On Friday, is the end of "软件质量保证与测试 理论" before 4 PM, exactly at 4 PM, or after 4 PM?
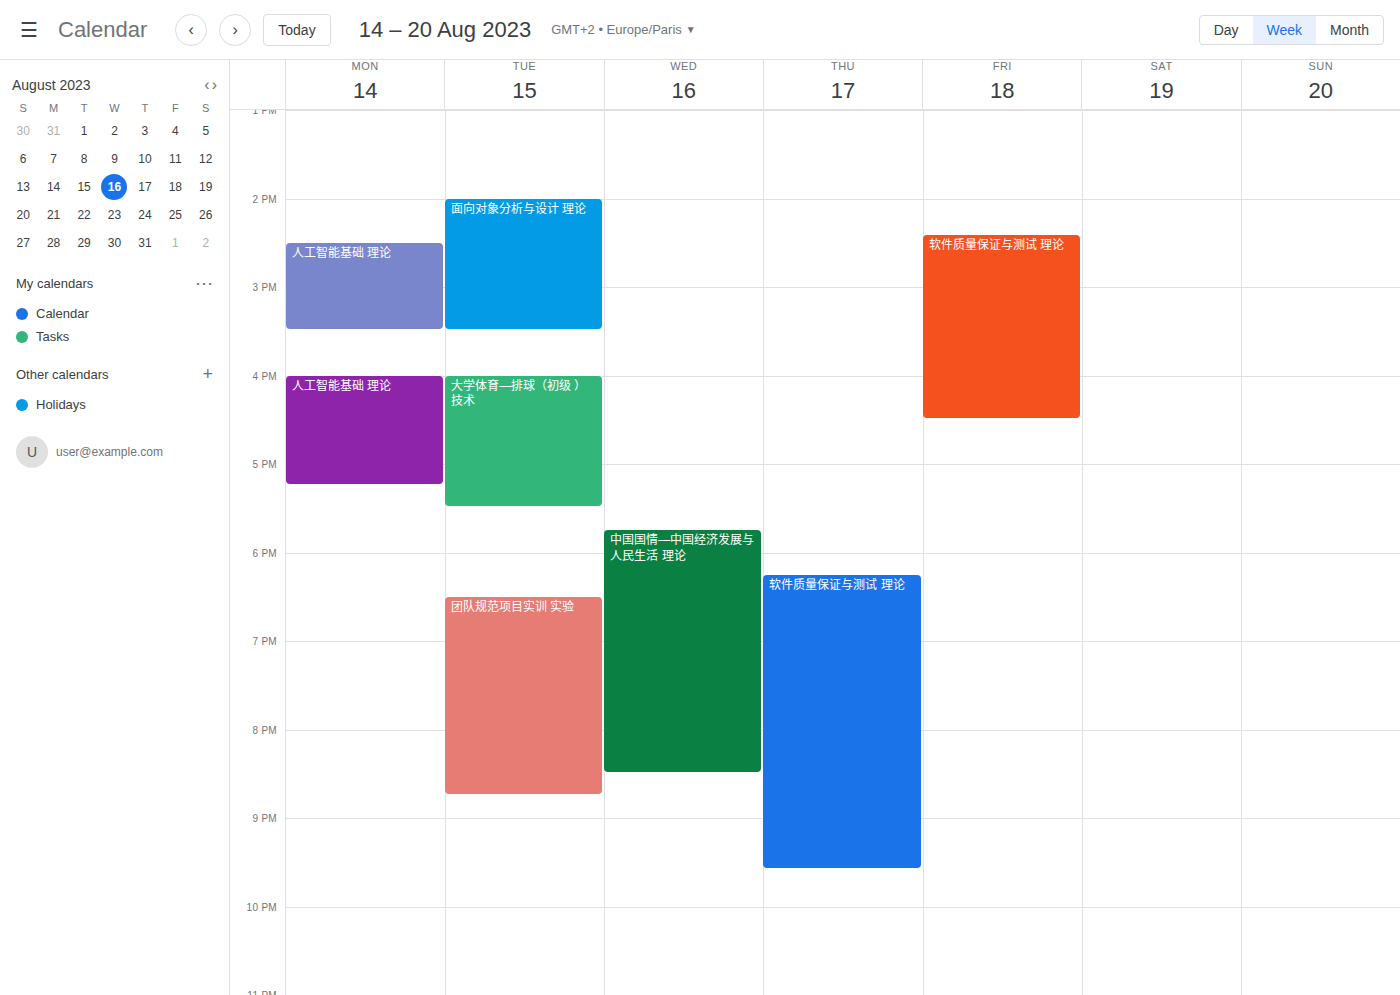
4:30 PM -- after 4 PM, 30 minutes below the 4 PM line.